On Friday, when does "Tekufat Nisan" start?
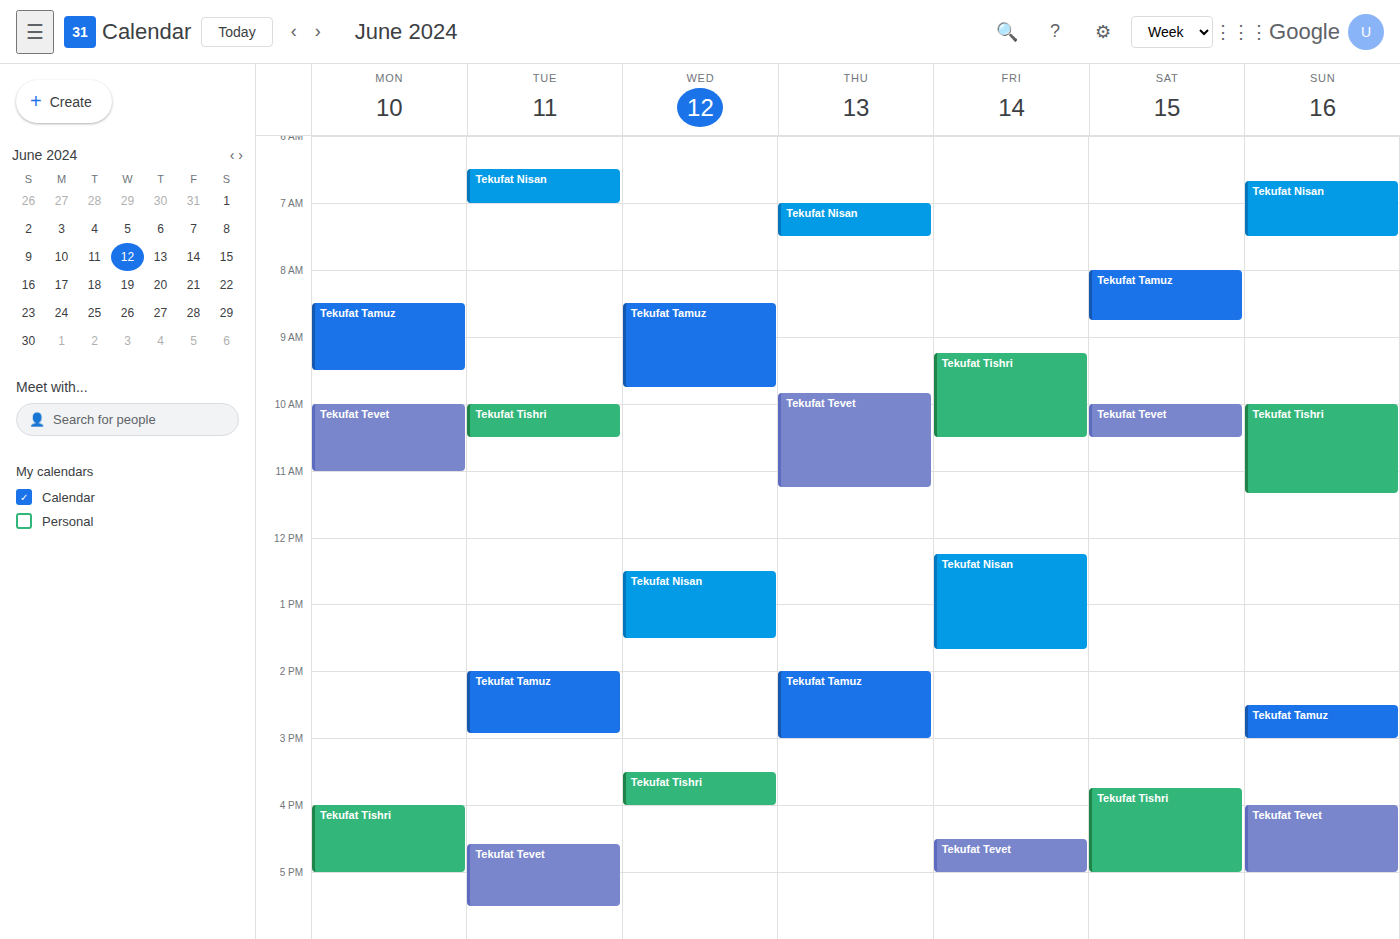
12:15 PM